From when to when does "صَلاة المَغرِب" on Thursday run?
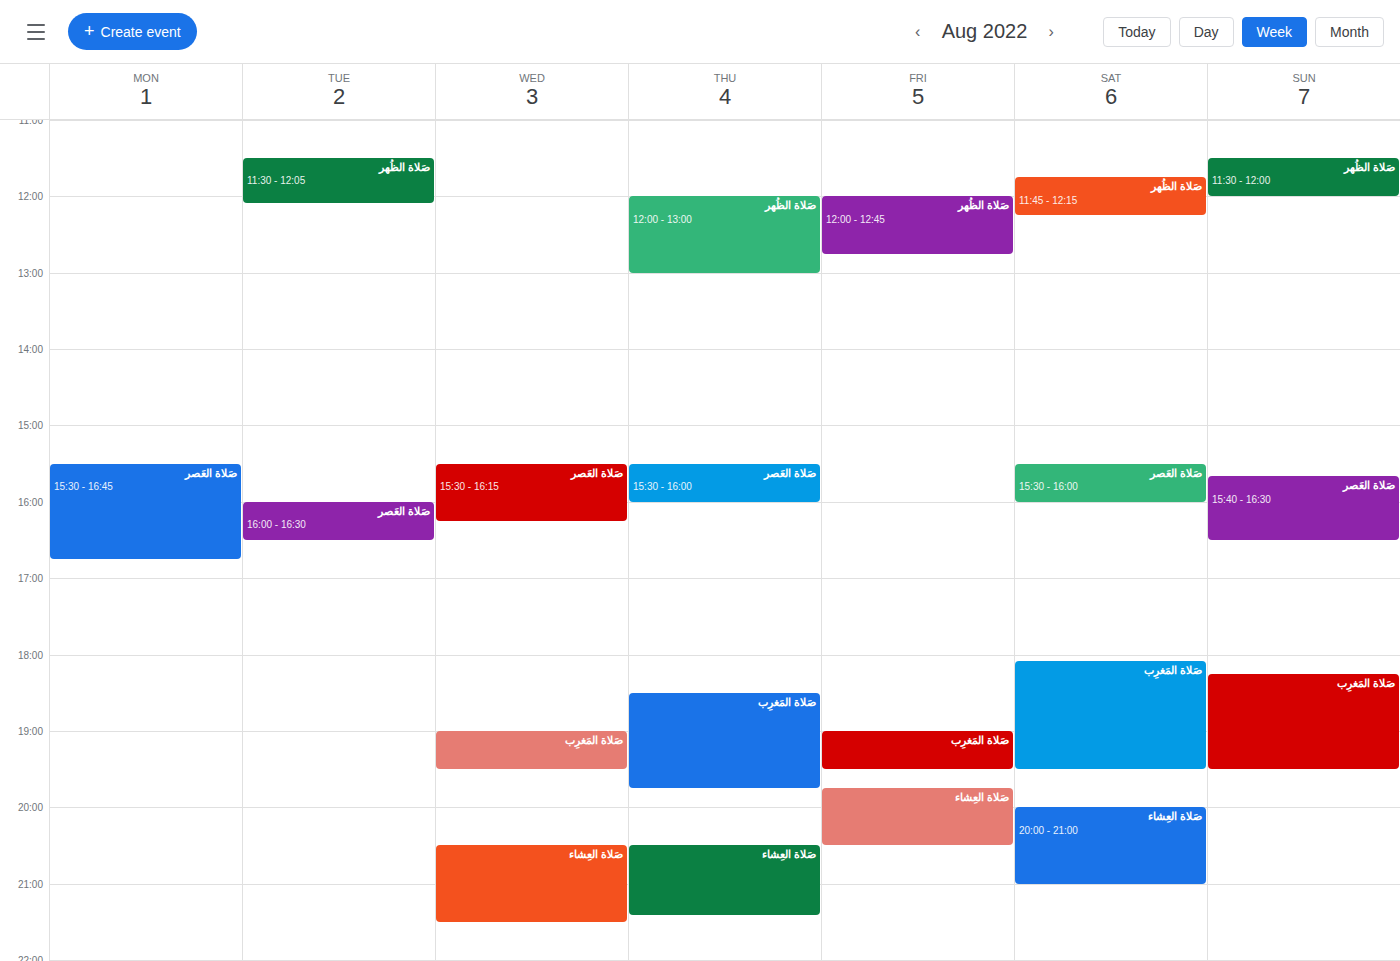
6:30 PM to 7:45 PM